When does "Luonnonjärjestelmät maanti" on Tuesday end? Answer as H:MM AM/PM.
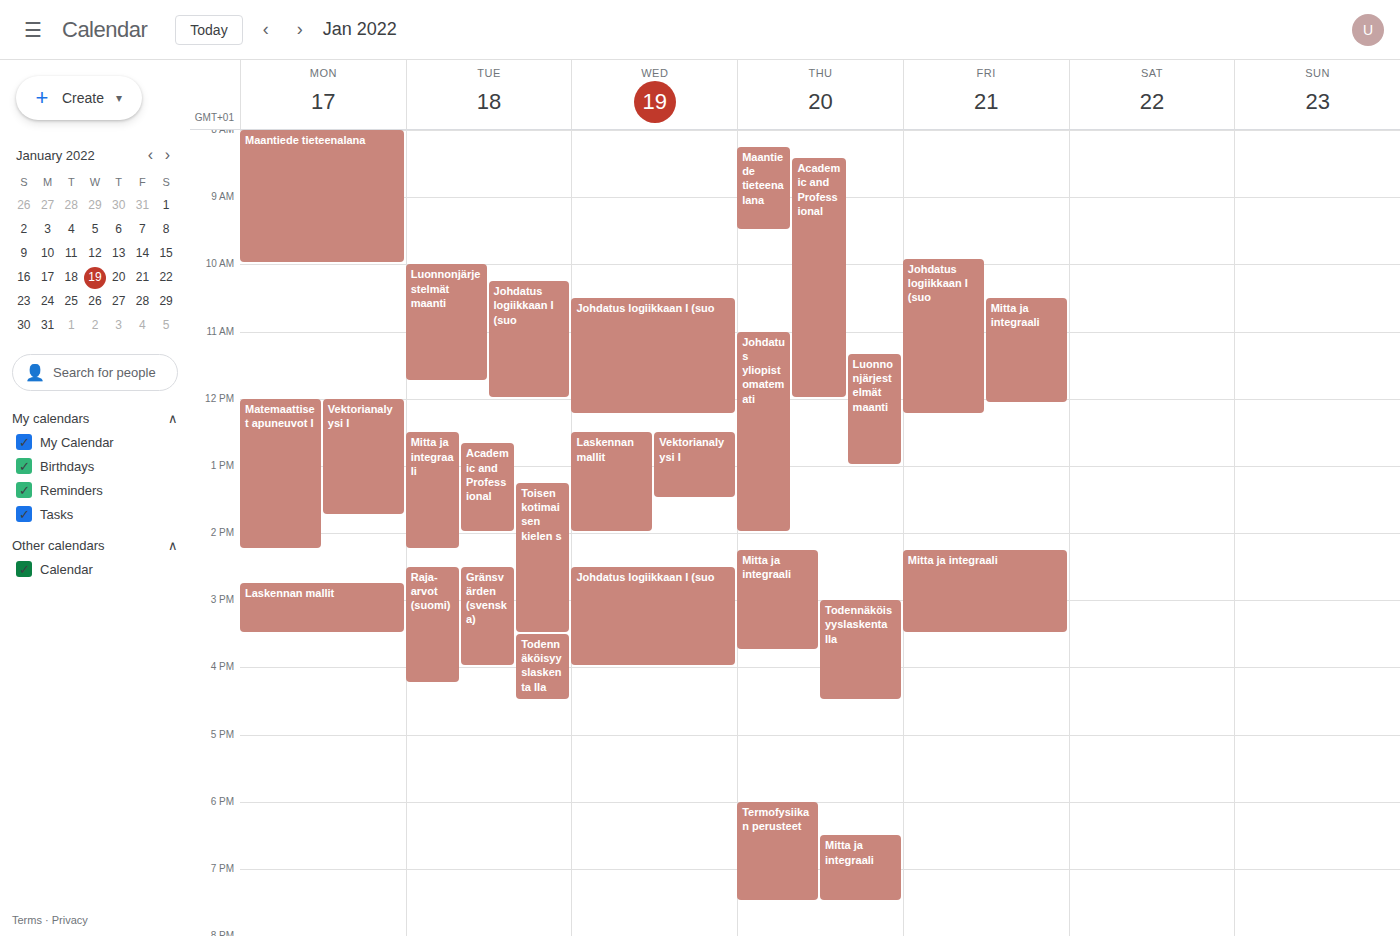
11:45 AM